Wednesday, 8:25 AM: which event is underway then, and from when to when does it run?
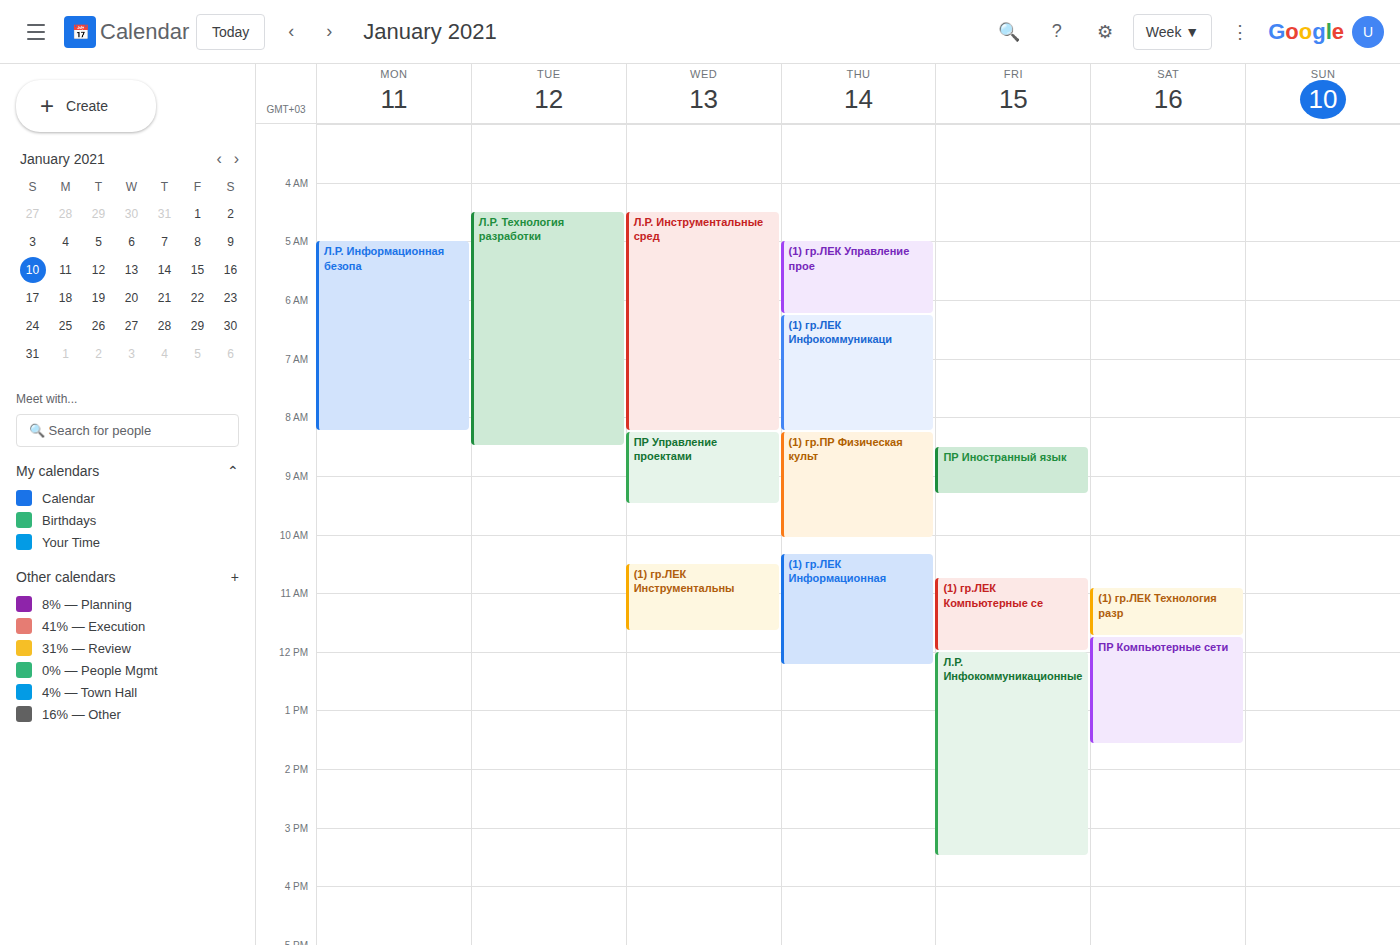
"ПР Управление проектами", 8:15 AM to 9:30 AM